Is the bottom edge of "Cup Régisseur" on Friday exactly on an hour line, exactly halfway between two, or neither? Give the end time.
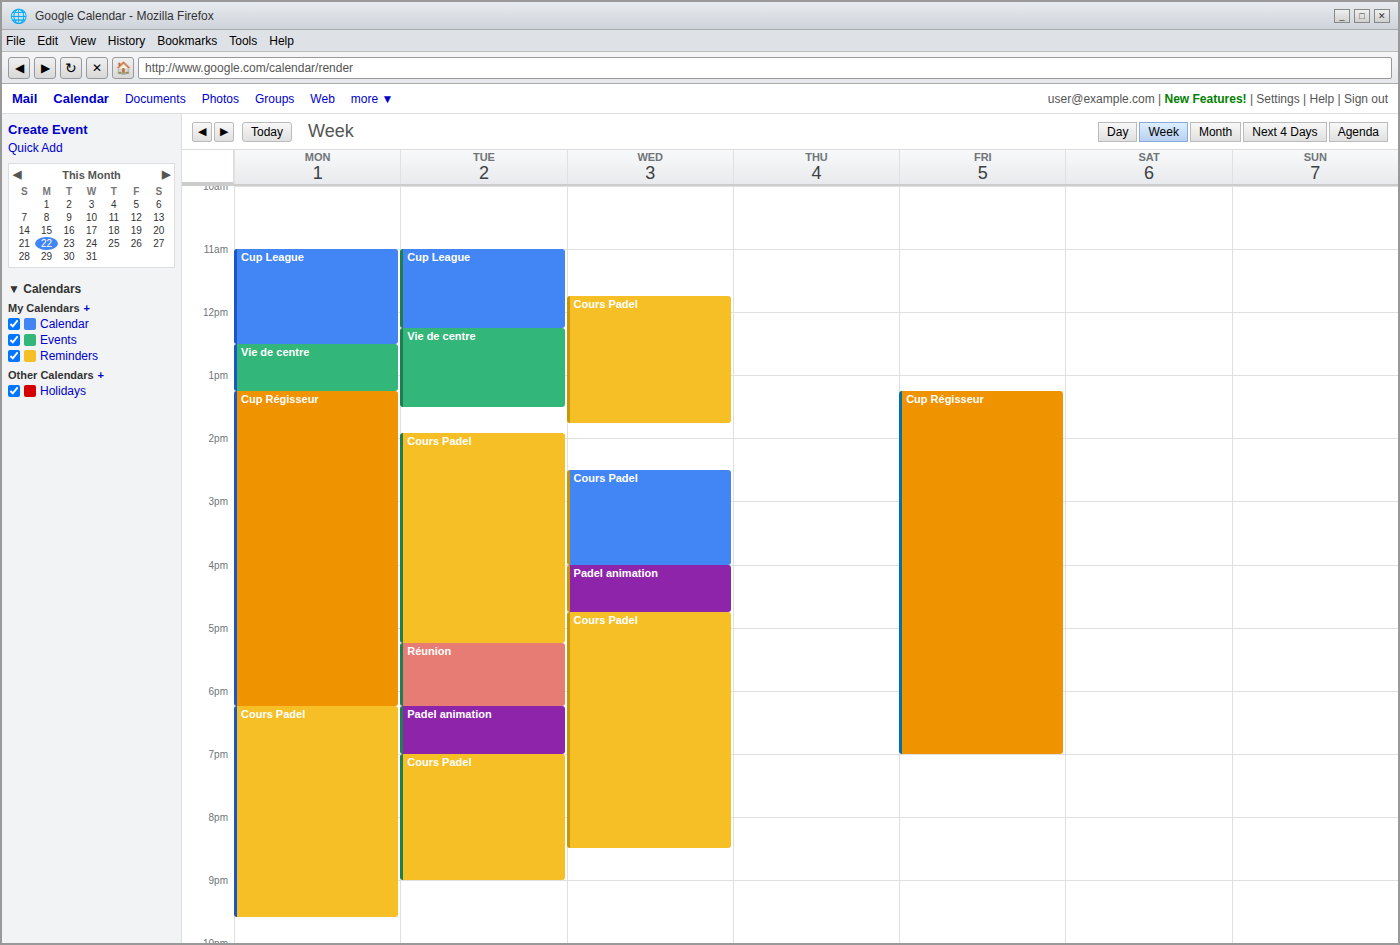
7:00 PM -- exactly on the 7 PM line.